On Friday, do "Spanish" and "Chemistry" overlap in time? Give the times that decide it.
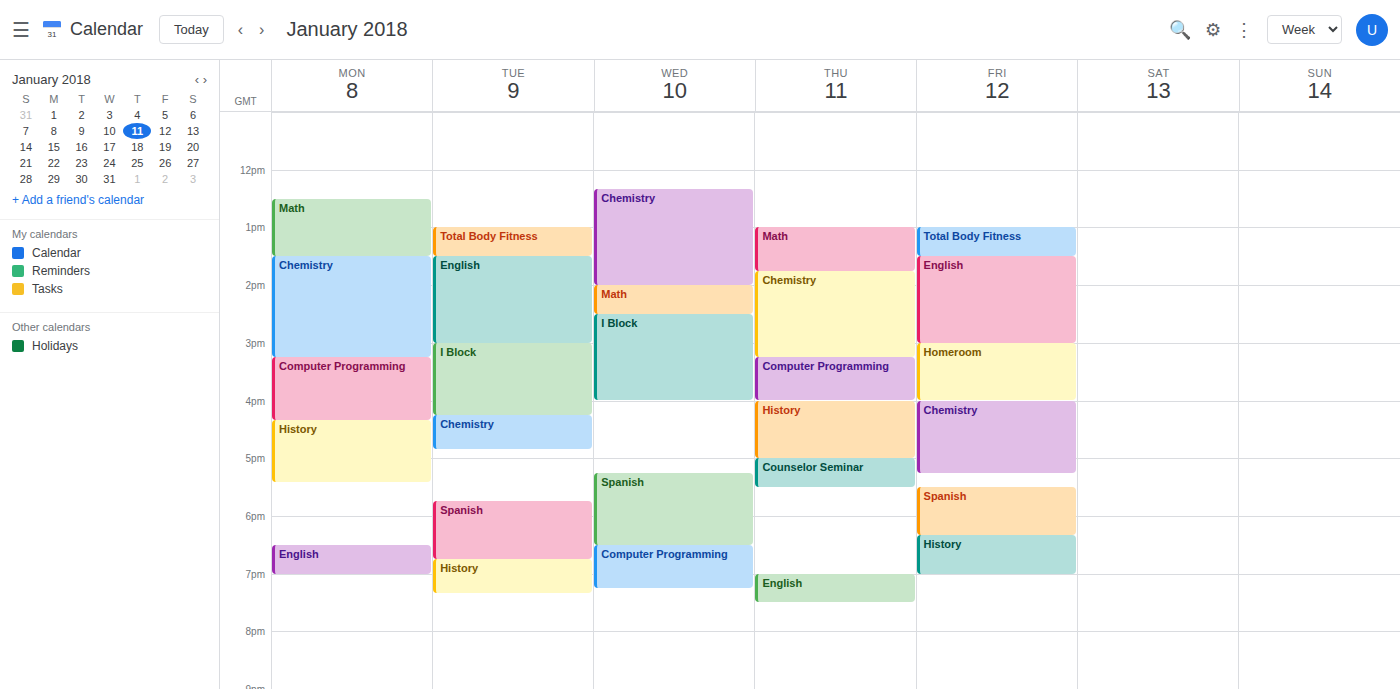
"Chemistry" ends at 5:15 PM and "Spanish" starts at 5:30 PM -- no overlap.